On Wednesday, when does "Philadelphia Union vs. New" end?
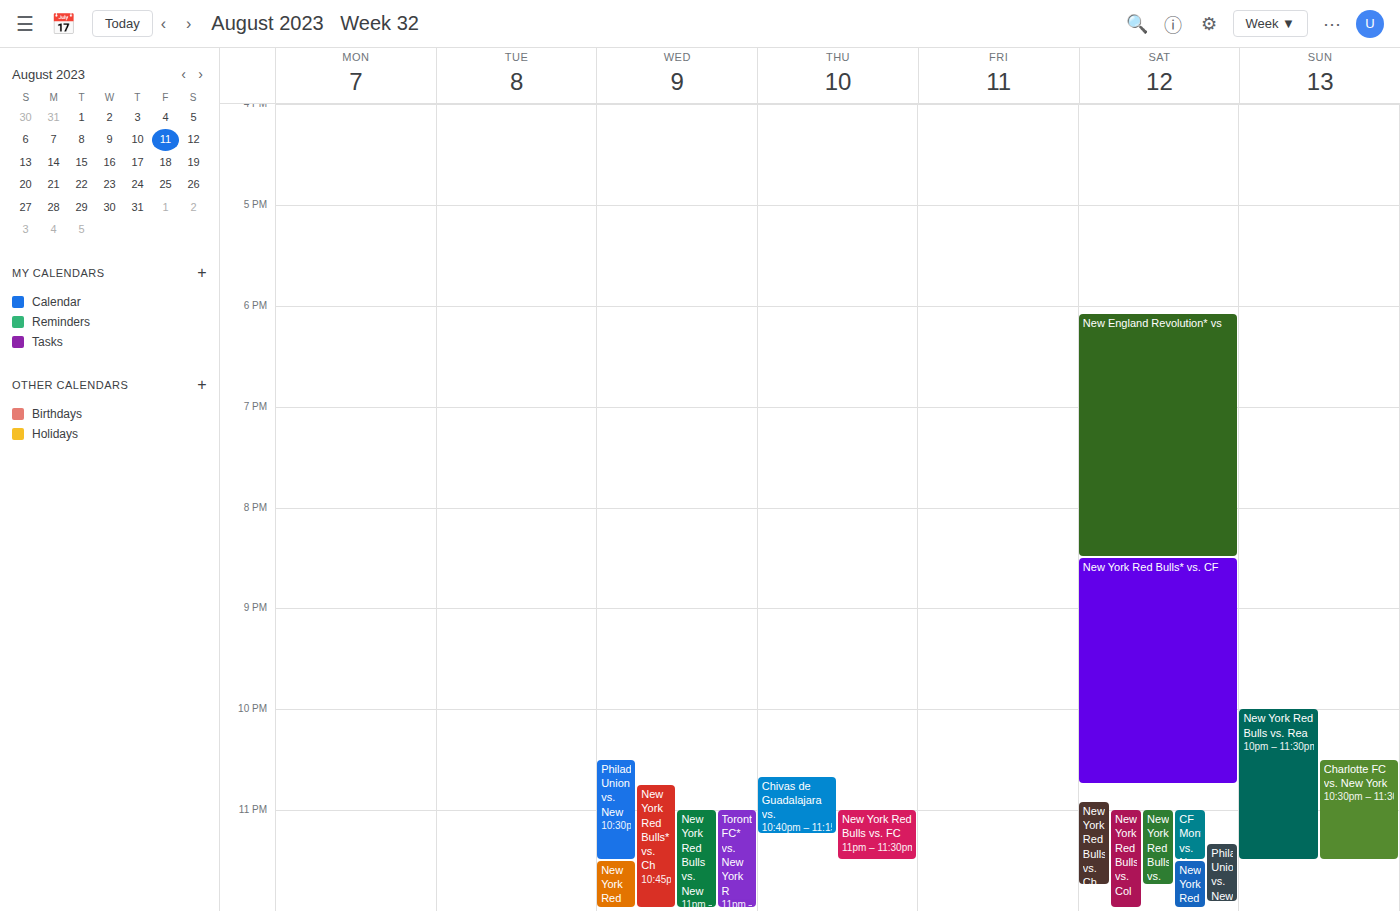
11:30 PM